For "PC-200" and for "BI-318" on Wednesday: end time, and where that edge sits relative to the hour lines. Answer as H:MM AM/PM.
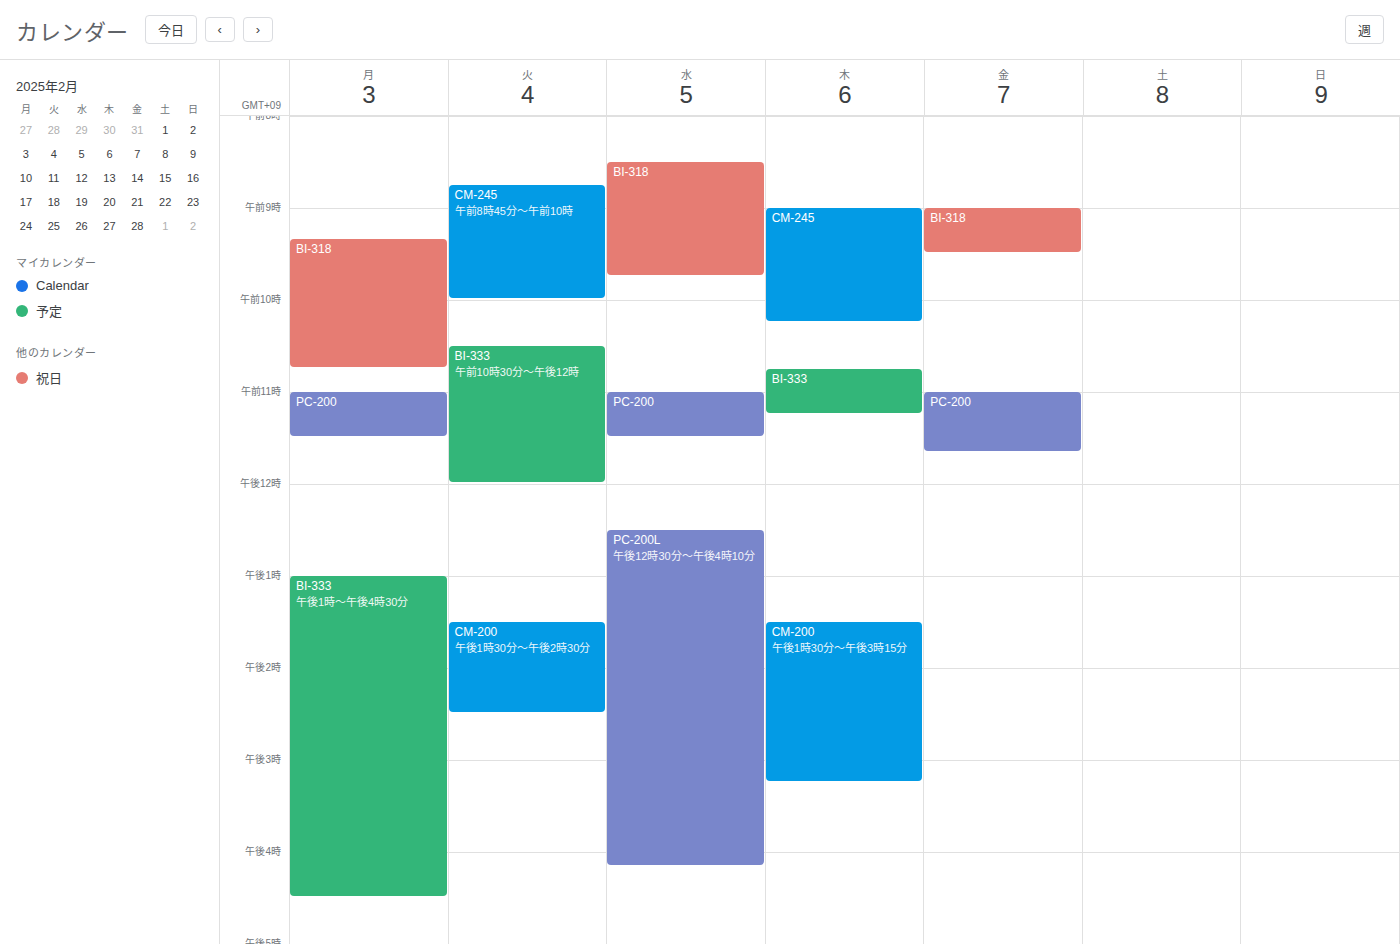
"PC-200": 11:30 AM, halfway between the 11 AM and 12 PM lines. "BI-318": 9:45 AM, neither: three quarters of the way from the 9 AM line to the 10 AM line.